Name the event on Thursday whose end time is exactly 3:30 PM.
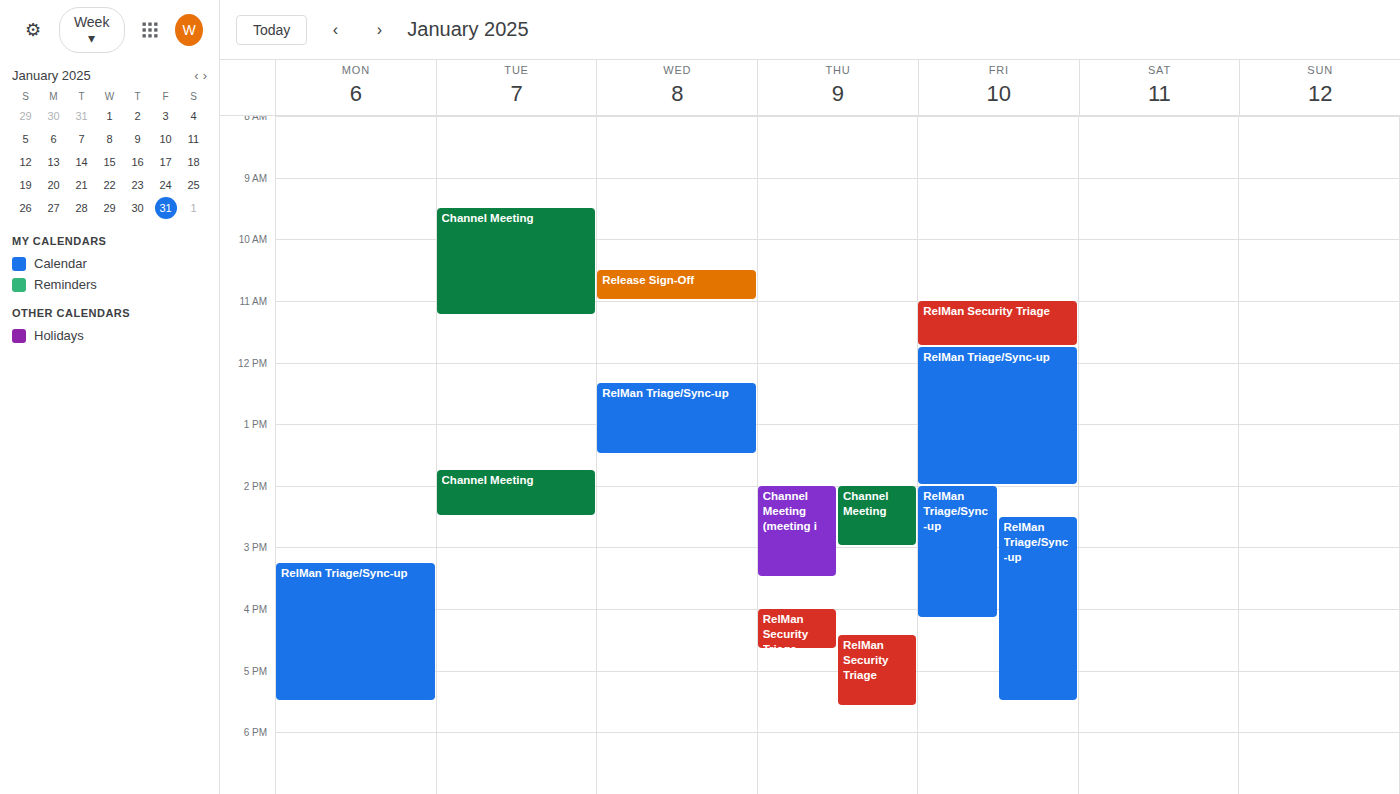
"Channel Meeting (meeting i"